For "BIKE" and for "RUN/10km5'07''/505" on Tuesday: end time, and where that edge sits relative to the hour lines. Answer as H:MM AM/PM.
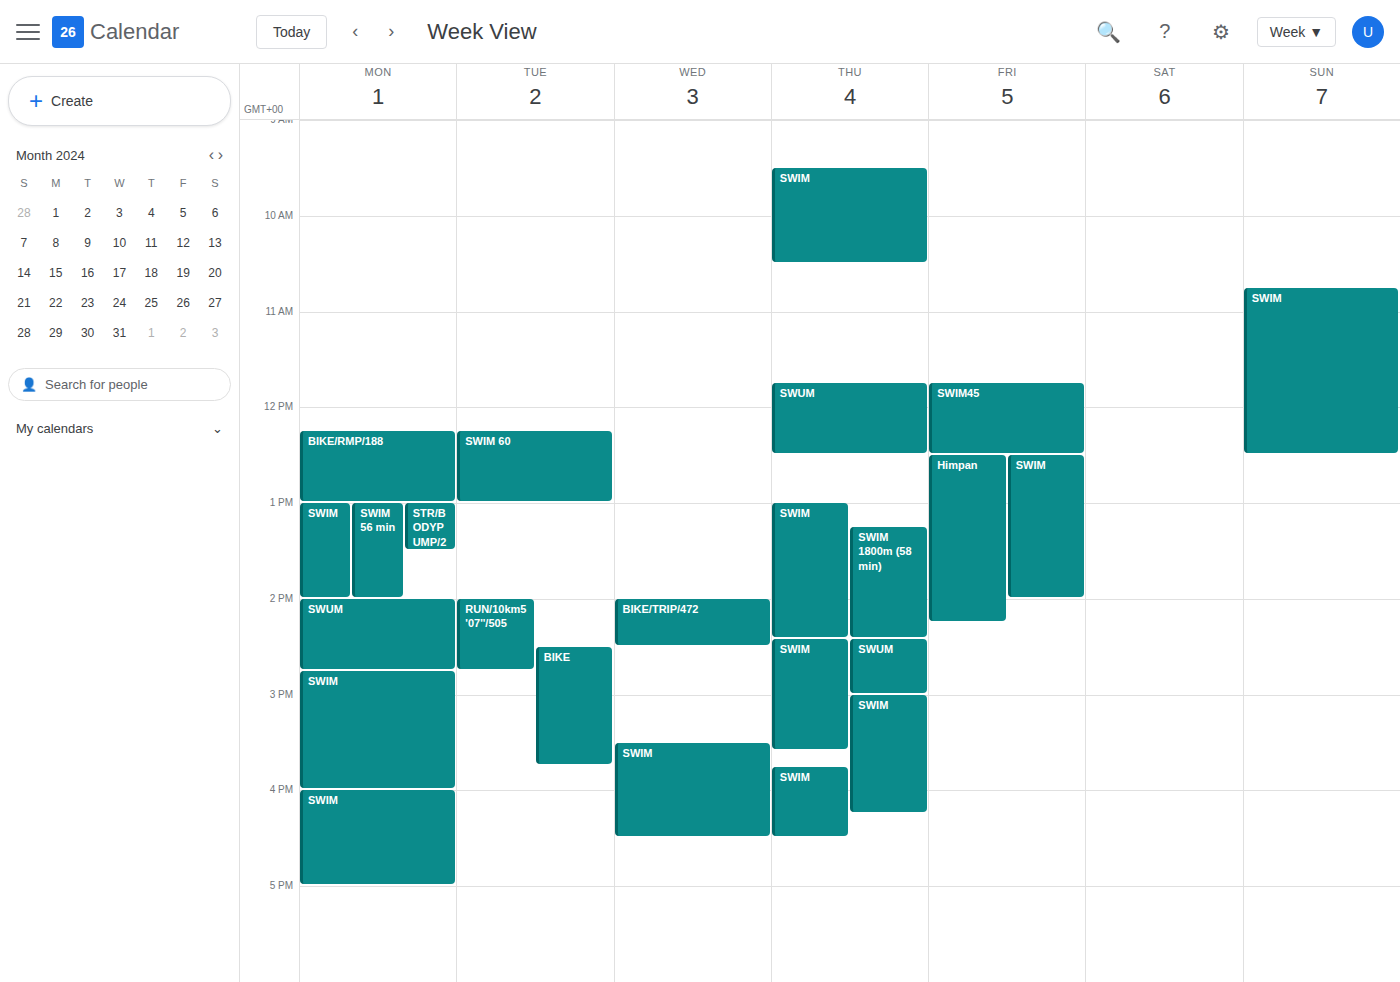
"BIKE": 3:45 PM, neither: three quarters of the way from the 3 PM line to the 4 PM line. "RUN/10km5'07''/505": 2:45 PM, neither: three quarters of the way from the 2 PM line to the 3 PM line.